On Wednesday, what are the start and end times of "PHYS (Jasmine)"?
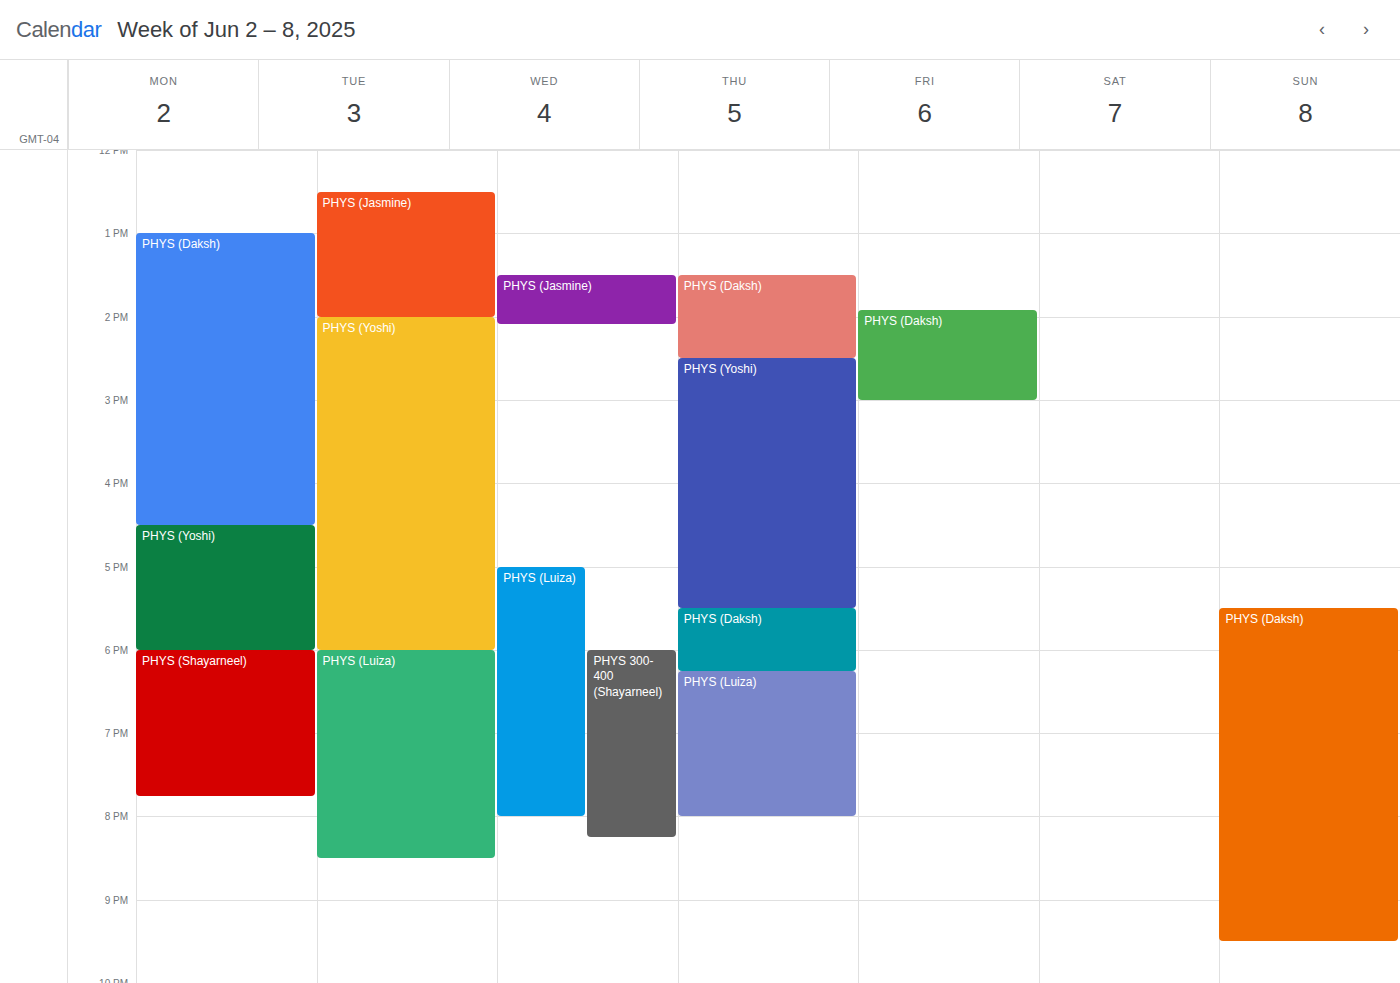
1:30 PM to 2:05 PM